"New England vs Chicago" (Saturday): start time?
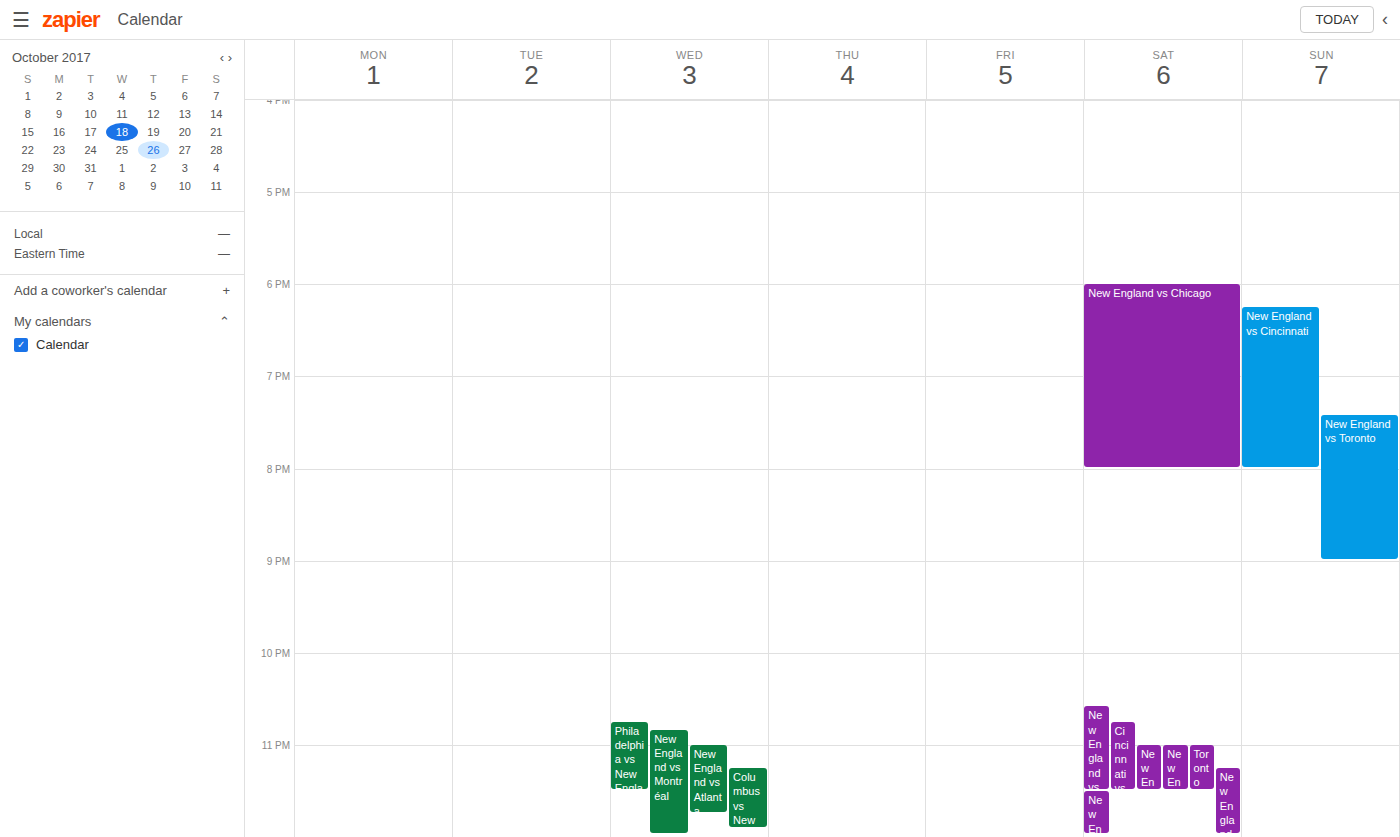
6:00 PM